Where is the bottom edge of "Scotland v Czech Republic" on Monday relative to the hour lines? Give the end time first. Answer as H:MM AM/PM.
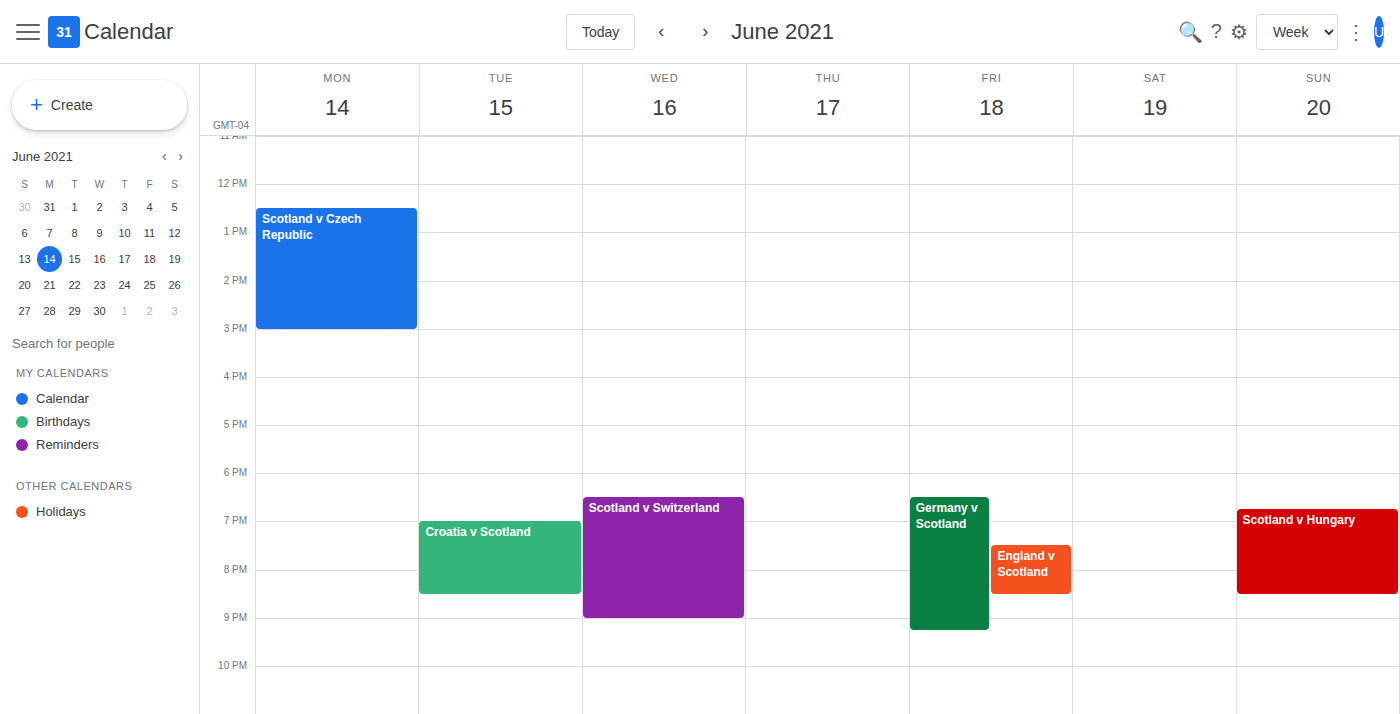
3:00 PM -- exactly on the 3 PM line.